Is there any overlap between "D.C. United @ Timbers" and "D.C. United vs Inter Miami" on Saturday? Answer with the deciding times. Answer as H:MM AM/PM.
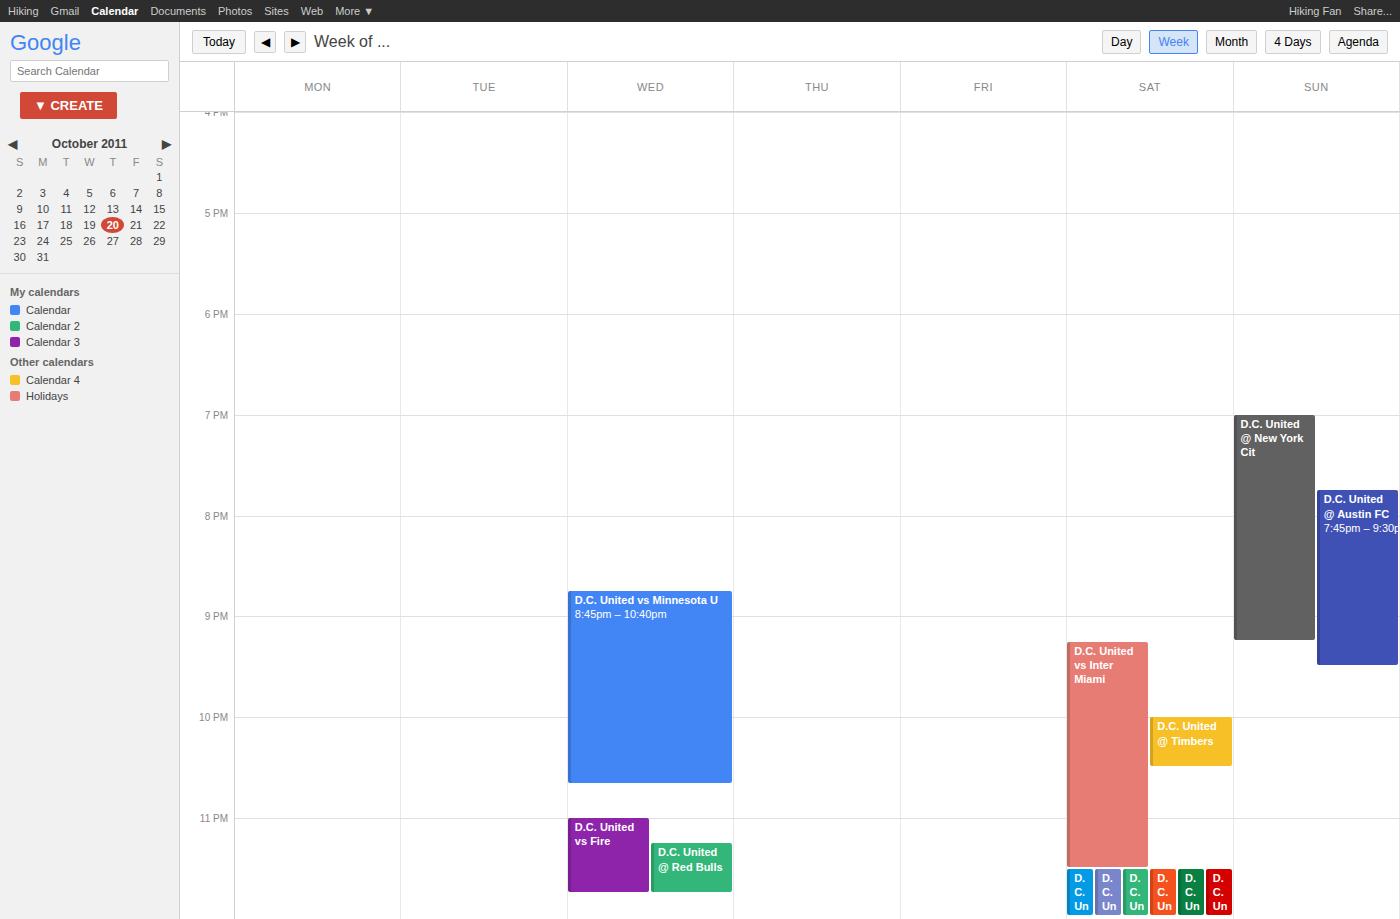
"D.C. United @ Timbers" runs 10:00 PM to 10:30 PM, inside "D.C. United vs Inter Miami" -- they overlap.